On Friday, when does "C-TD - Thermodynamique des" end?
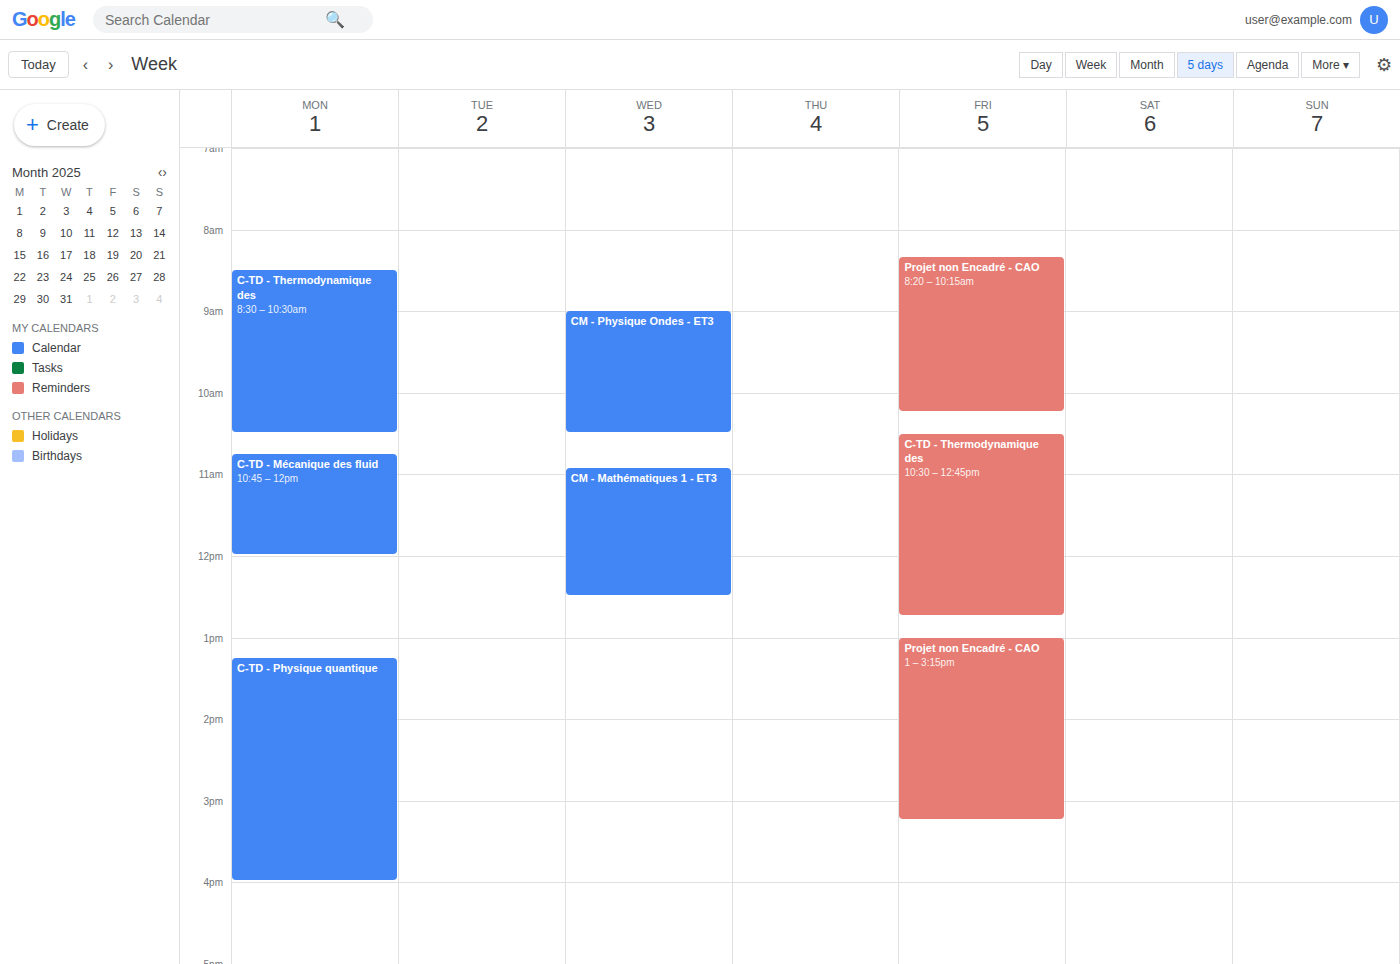
12:45 PM